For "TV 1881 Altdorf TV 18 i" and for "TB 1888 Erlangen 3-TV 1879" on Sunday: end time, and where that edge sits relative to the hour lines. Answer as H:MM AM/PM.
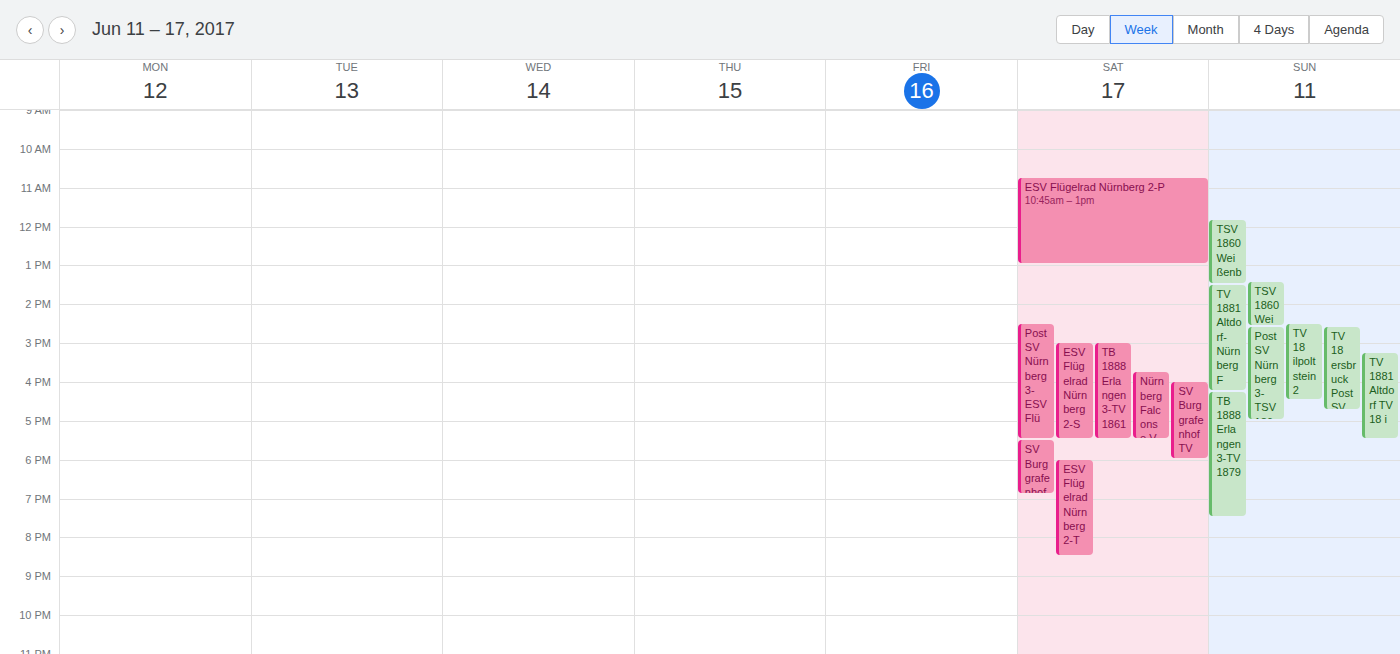
"TV 1881 Altdorf TV 18 i": 5:30 PM, halfway between the 5 PM and 6 PM lines. "TB 1888 Erlangen 3-TV 1879": 7:30 PM, halfway between the 7 PM and 8 PM lines.